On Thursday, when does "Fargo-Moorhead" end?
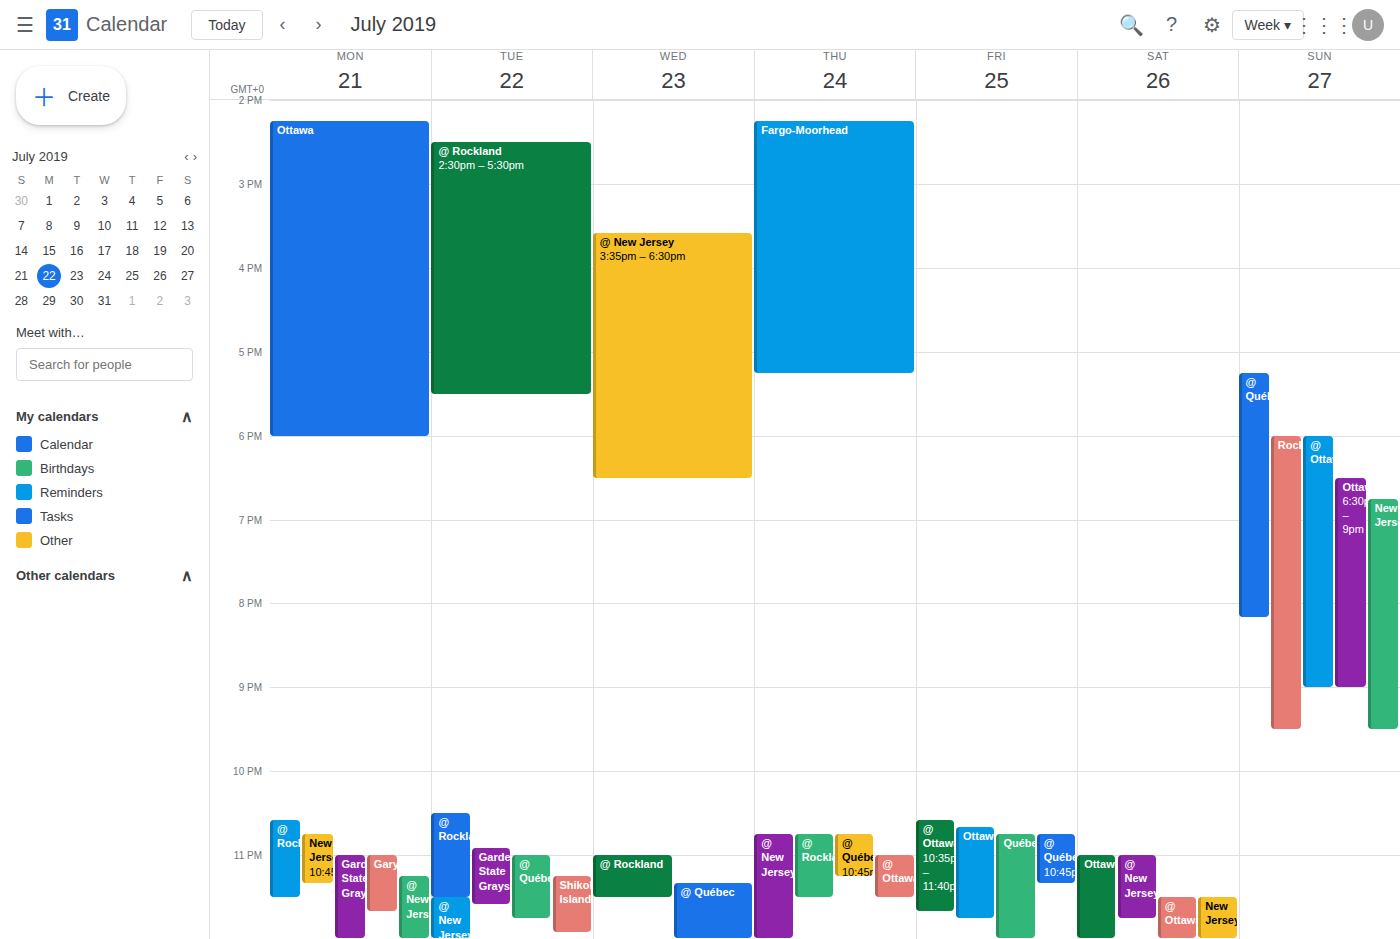
17:15